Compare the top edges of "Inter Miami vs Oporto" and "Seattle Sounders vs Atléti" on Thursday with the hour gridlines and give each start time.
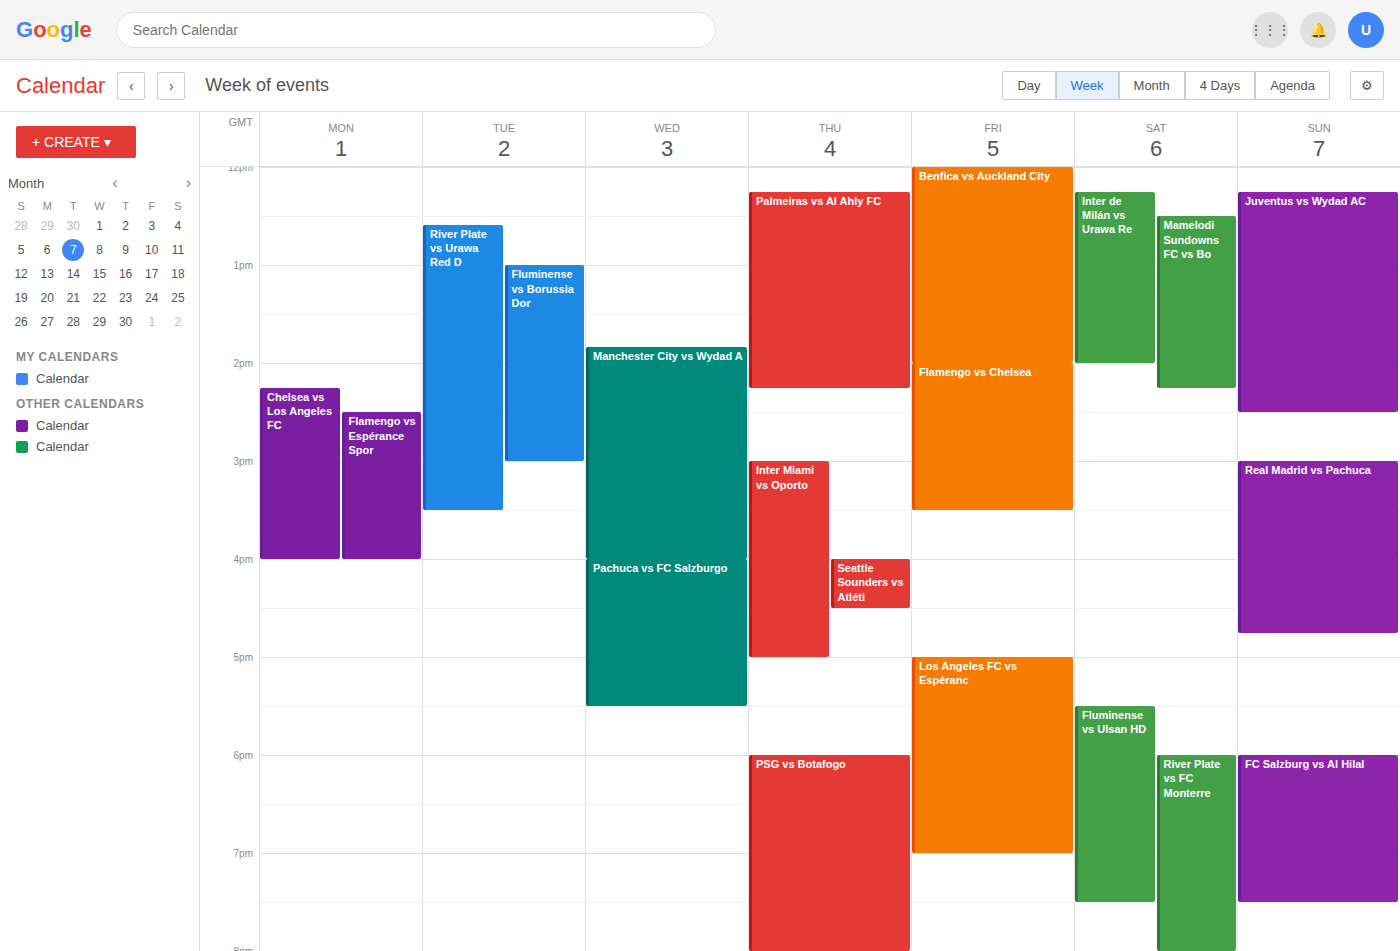
"Inter Miami vs Oporto": 3:00 PM, exactly on the 3 PM line. "Seattle Sounders vs Atléti": 4:00 PM, exactly on the 4 PM line.